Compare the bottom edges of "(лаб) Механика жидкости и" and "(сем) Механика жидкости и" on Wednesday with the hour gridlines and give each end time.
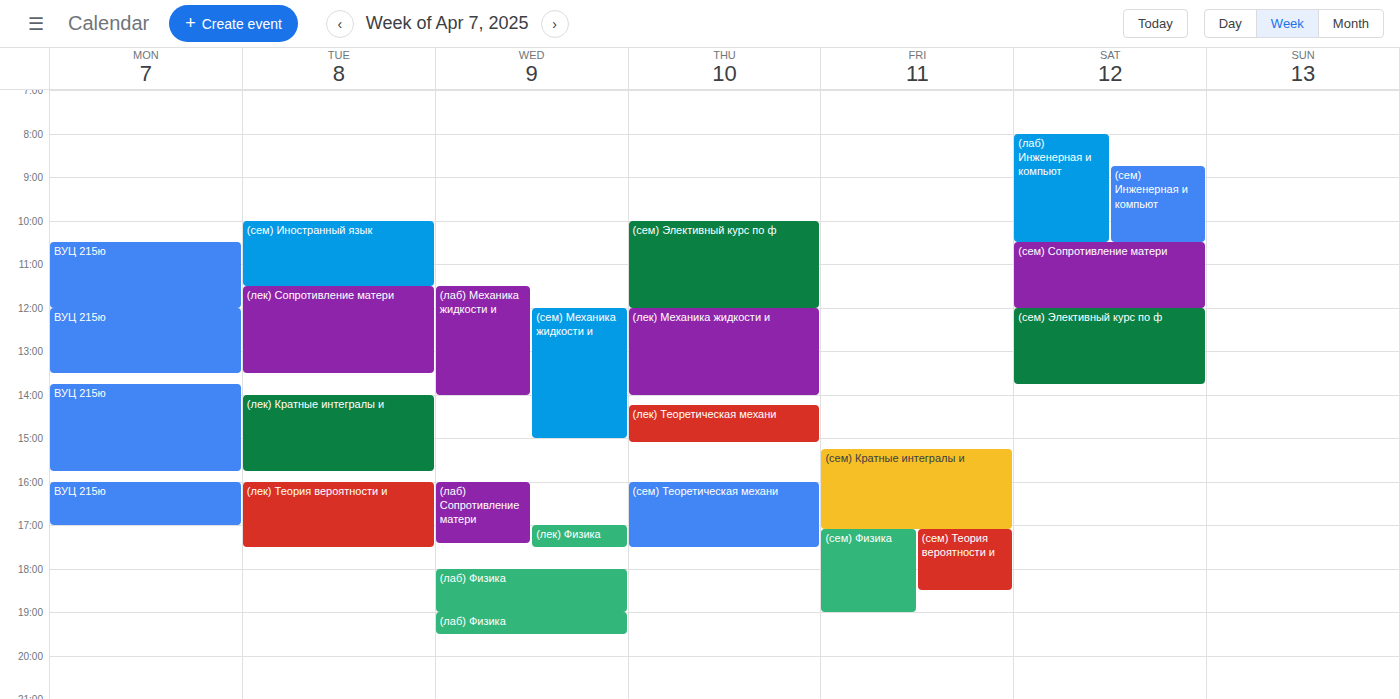
"(лаб) Механика жидкости и": 2:00 PM, exactly on the 2 PM line. "(сем) Механика жидкости и": 3:00 PM, exactly on the 3 PM line.